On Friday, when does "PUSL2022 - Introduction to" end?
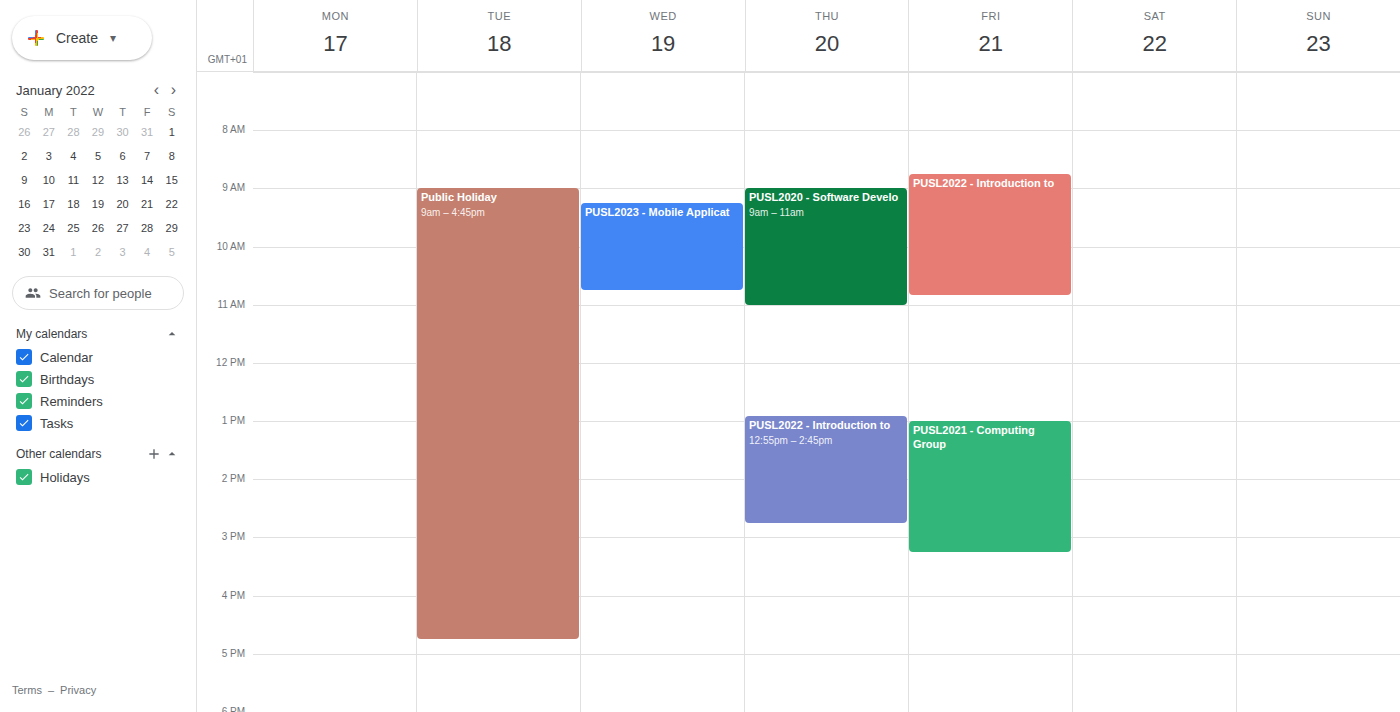
10:50